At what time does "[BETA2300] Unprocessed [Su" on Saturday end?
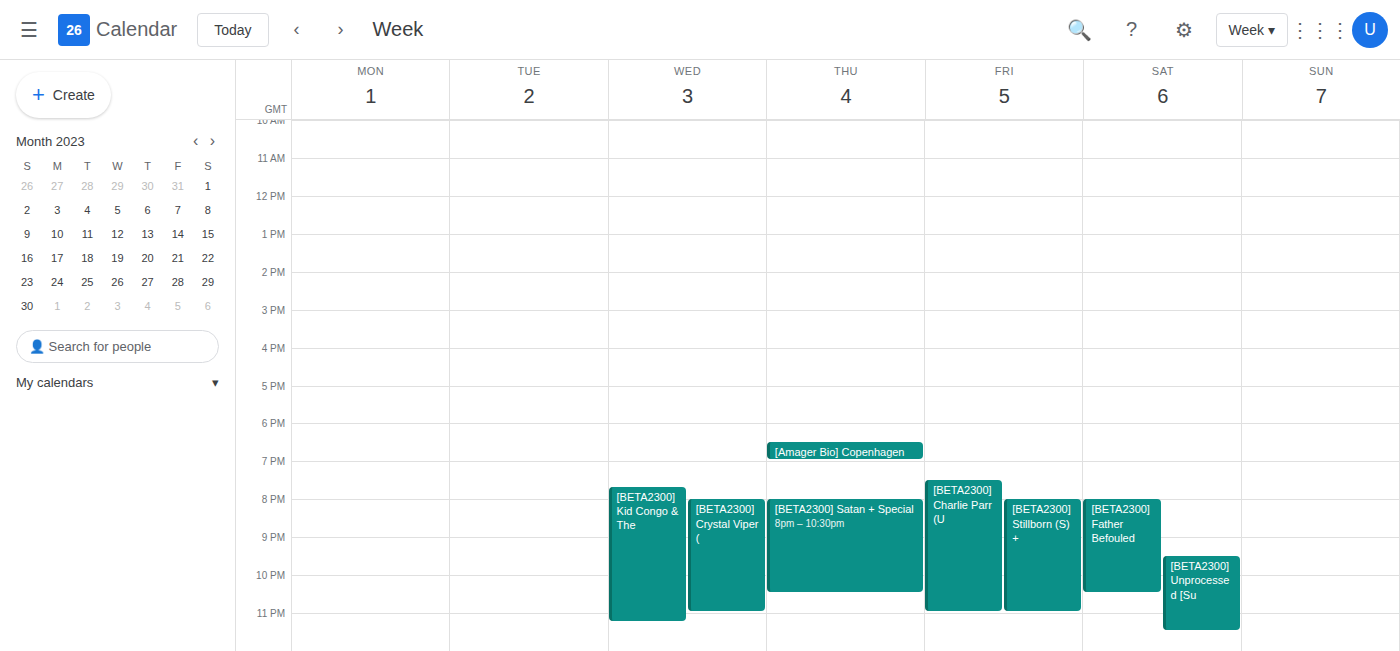
11:30 PM